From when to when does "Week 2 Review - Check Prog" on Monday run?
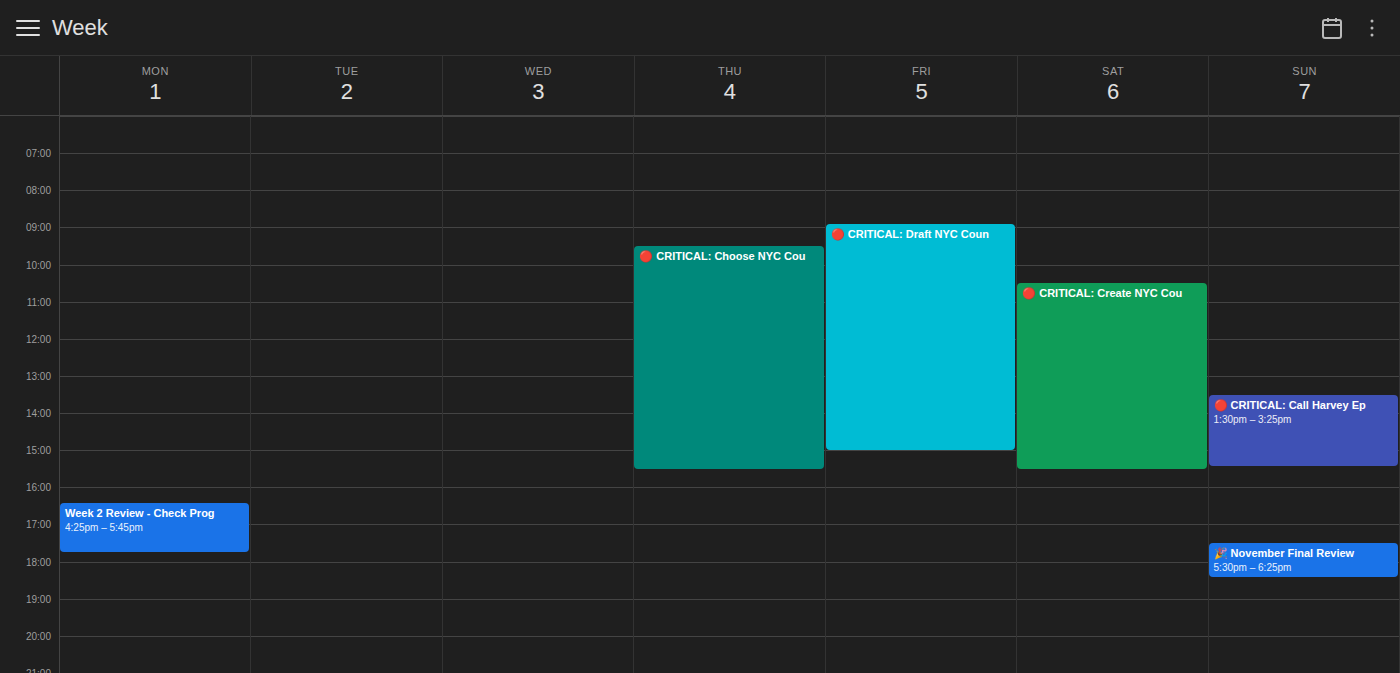
4:25 PM to 5:45 PM